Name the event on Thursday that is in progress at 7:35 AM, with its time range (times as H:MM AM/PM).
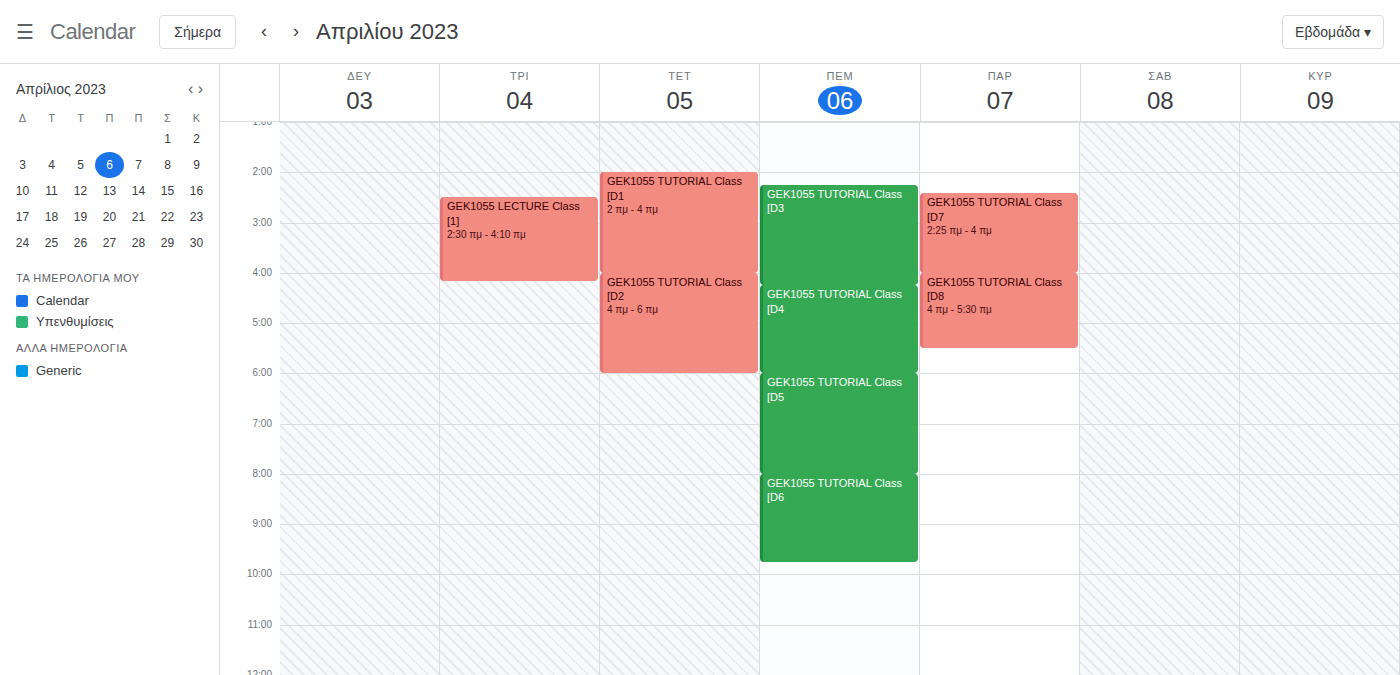
"GEK1055 TUTORIAL Class [D5", 6:00 AM to 8:00 AM